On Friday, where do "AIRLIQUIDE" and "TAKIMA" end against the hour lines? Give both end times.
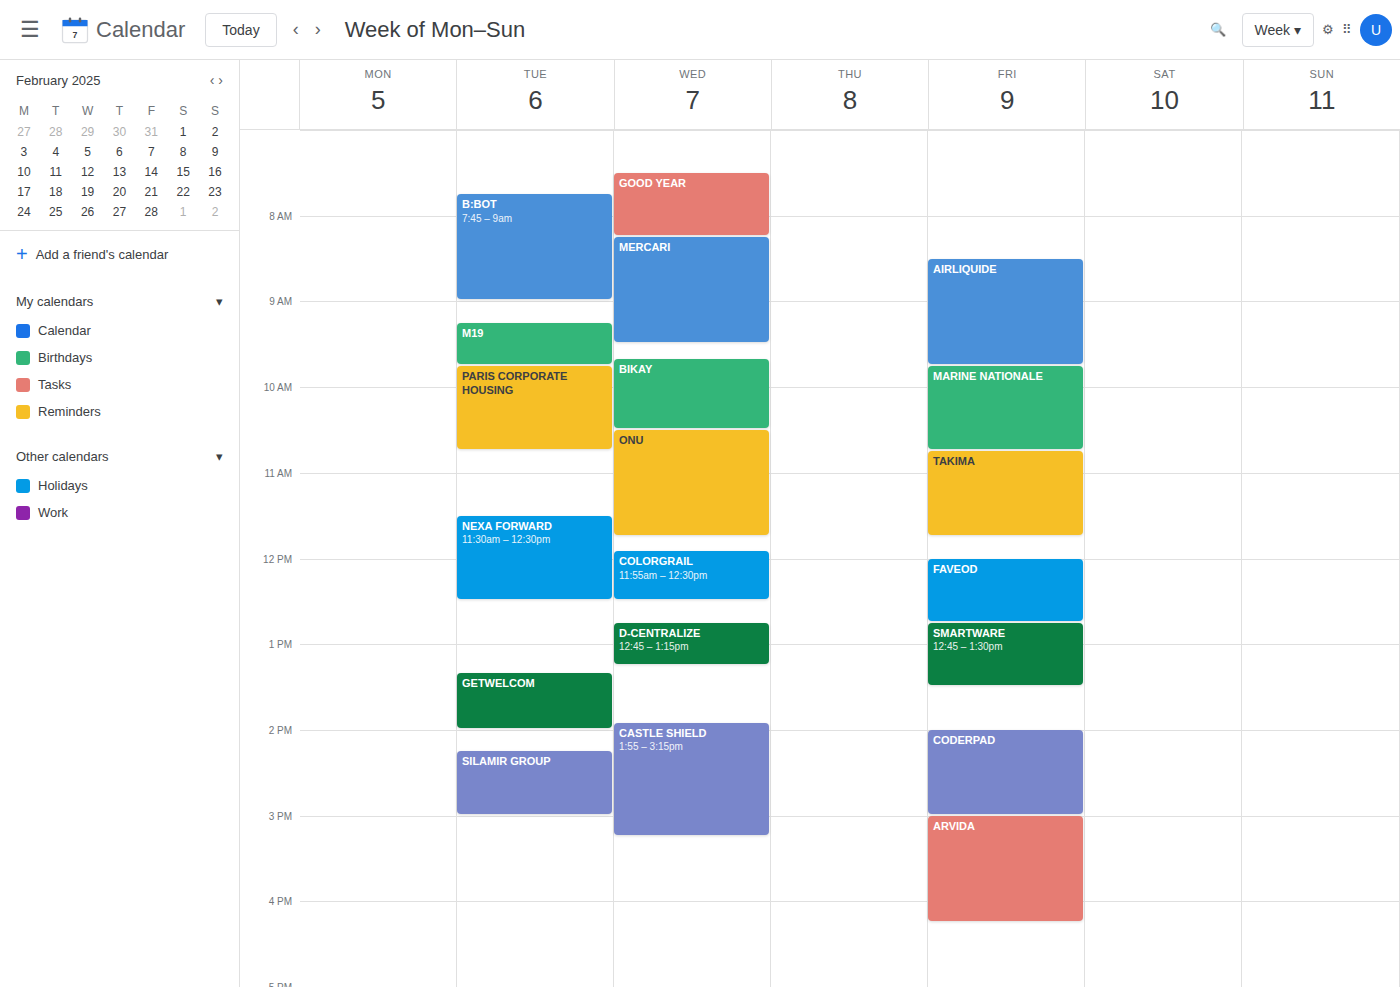
"AIRLIQUIDE": 9:45 AM, neither: three quarters of the way from the 9 AM line to the 10 AM line. "TAKIMA": 11:45 AM, neither: three quarters of the way from the 11 AM line to the 12 PM line.